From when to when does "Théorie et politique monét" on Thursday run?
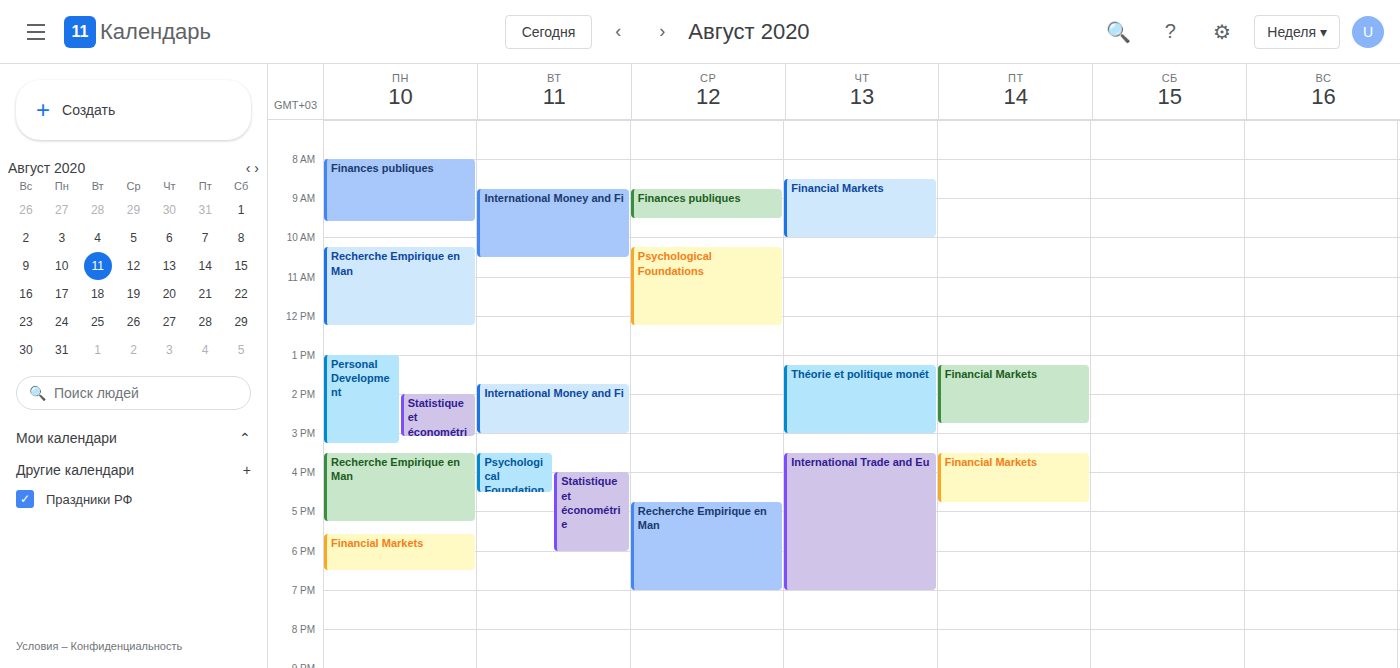
1:15 PM to 3:00 PM